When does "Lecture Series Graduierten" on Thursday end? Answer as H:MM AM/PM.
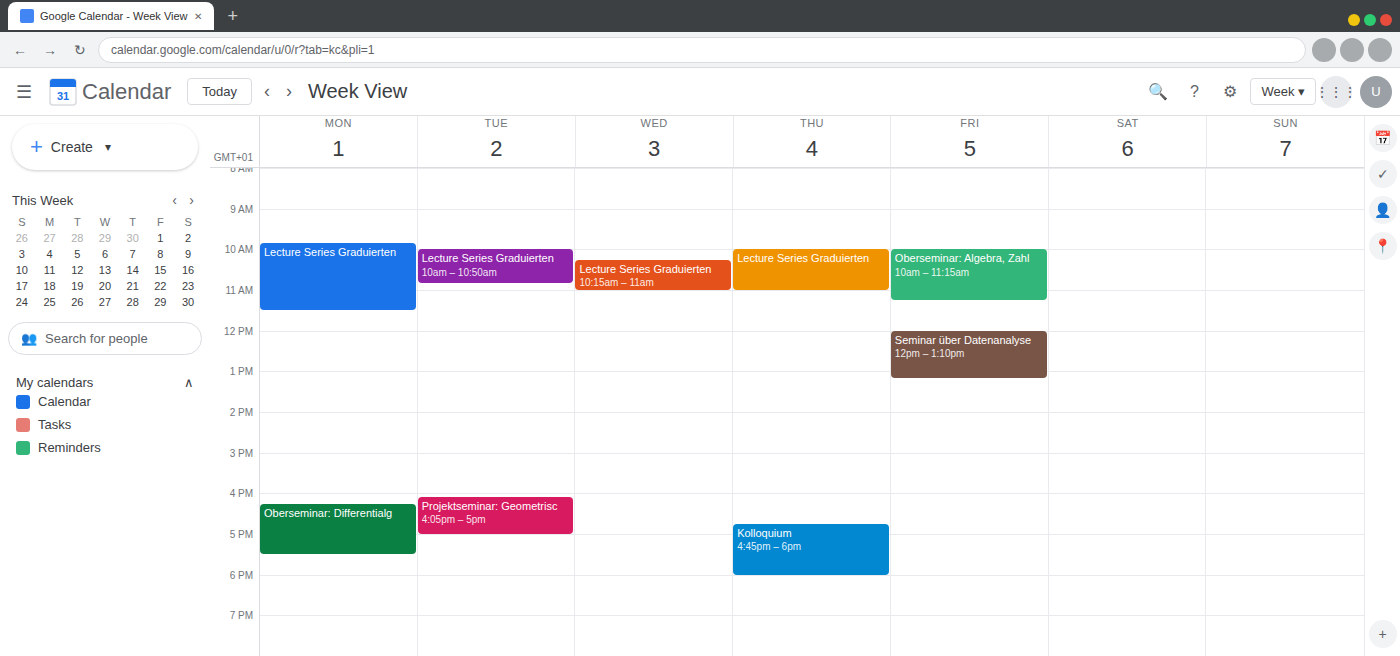
11:00 AM